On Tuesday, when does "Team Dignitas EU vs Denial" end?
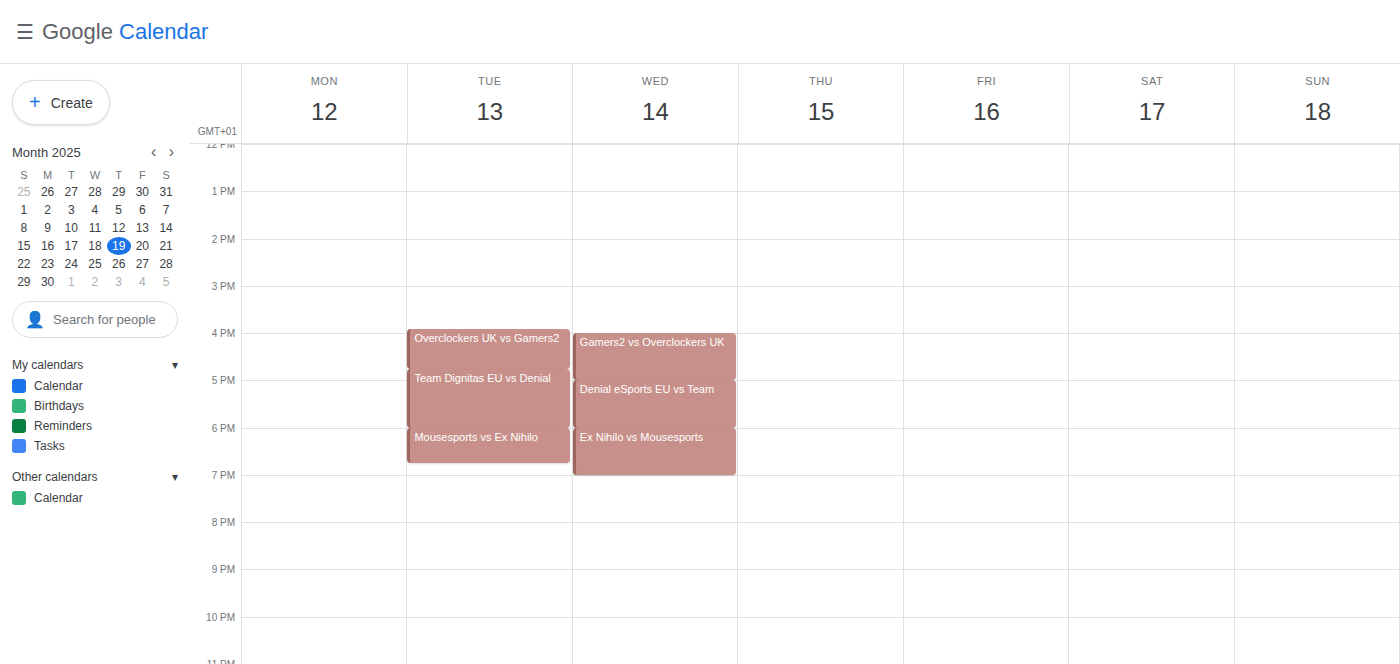
6:00 PM